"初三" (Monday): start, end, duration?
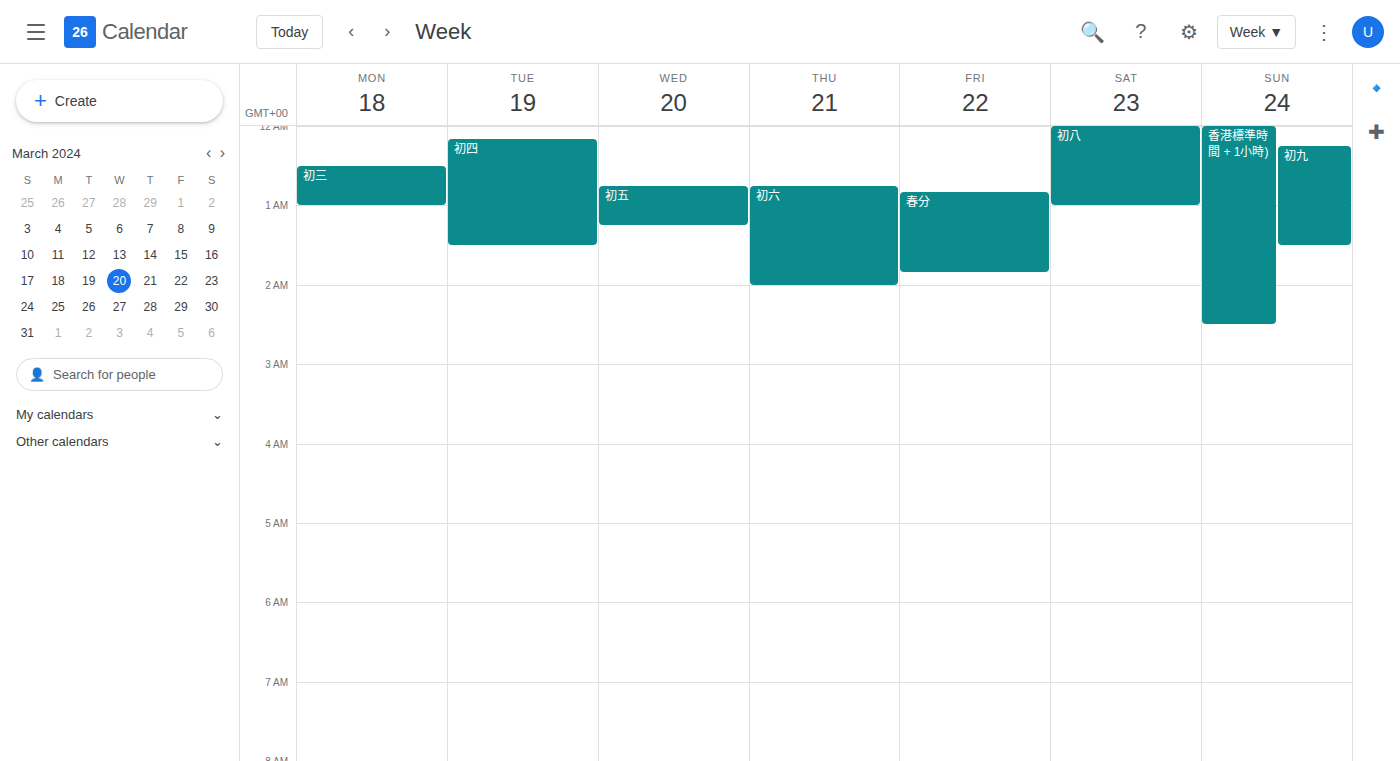
00:30 to 01:00, 30 minutes